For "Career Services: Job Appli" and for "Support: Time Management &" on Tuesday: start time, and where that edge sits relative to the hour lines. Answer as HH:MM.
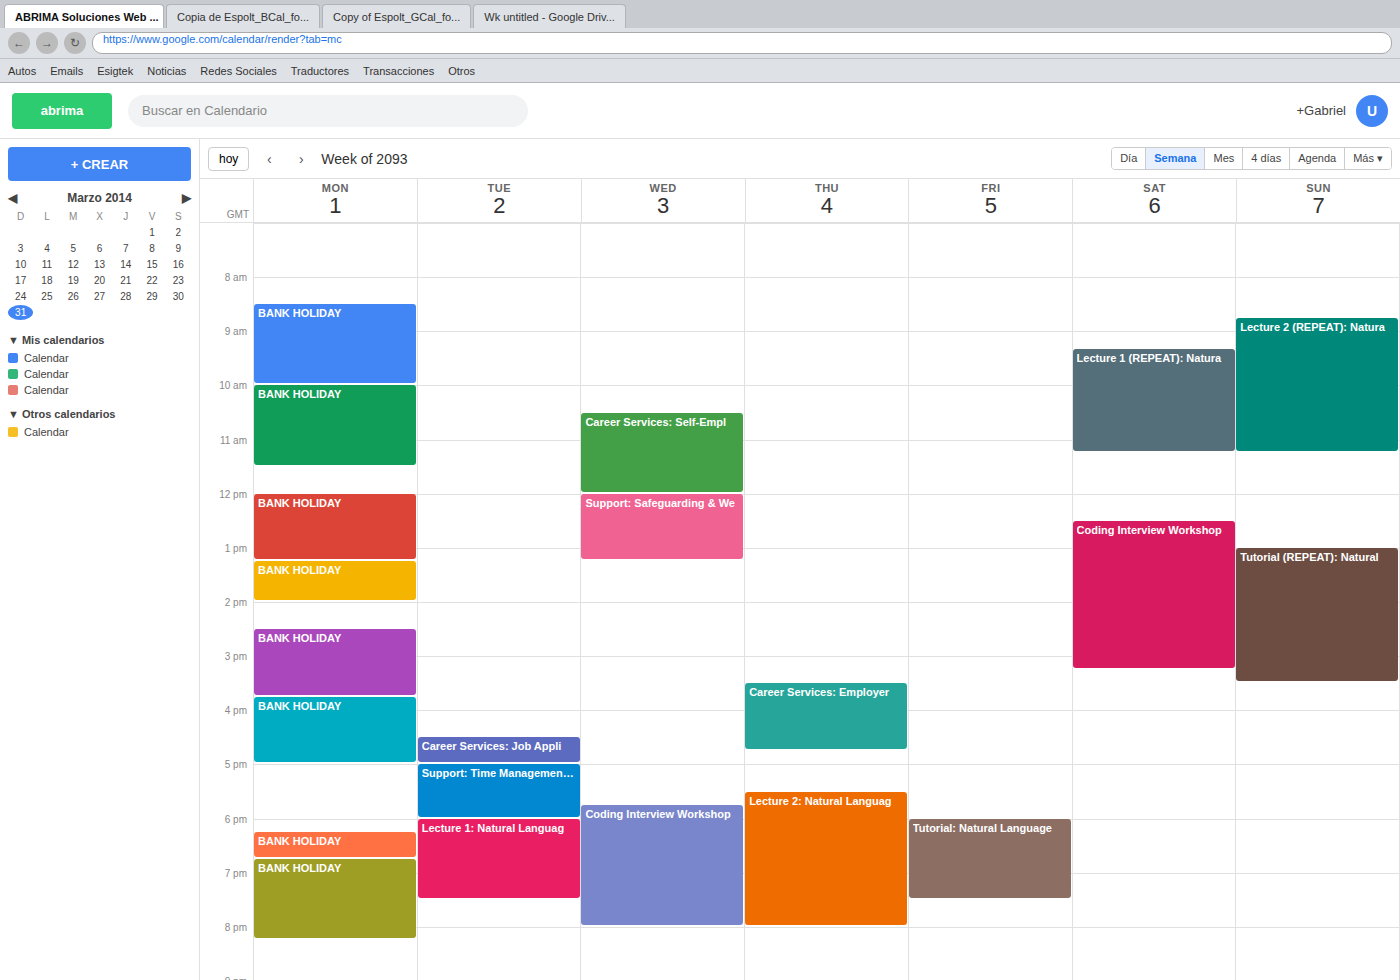
"Career Services: Job Appli": 16:30, halfway between the 16:00 and 17:00 lines. "Support: Time Management &": 17:00, exactly on the 17:00 line.